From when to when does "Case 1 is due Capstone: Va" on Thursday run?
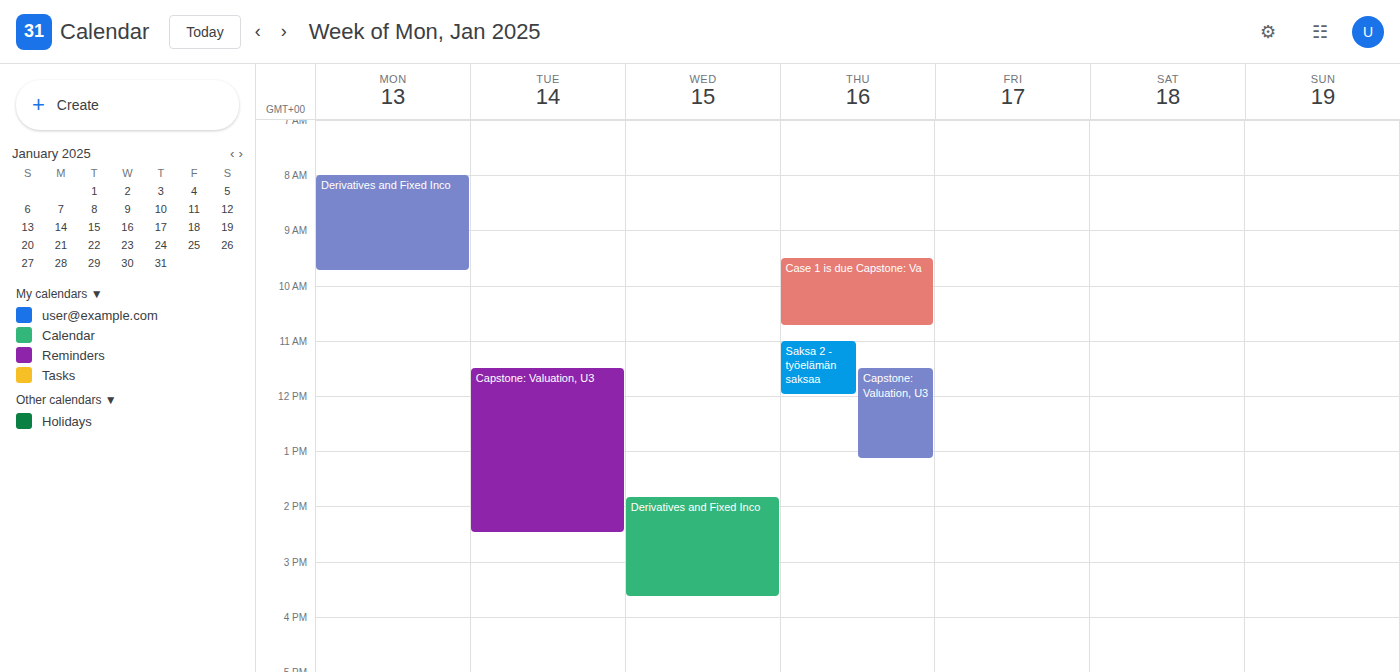
9:30 AM to 10:45 AM